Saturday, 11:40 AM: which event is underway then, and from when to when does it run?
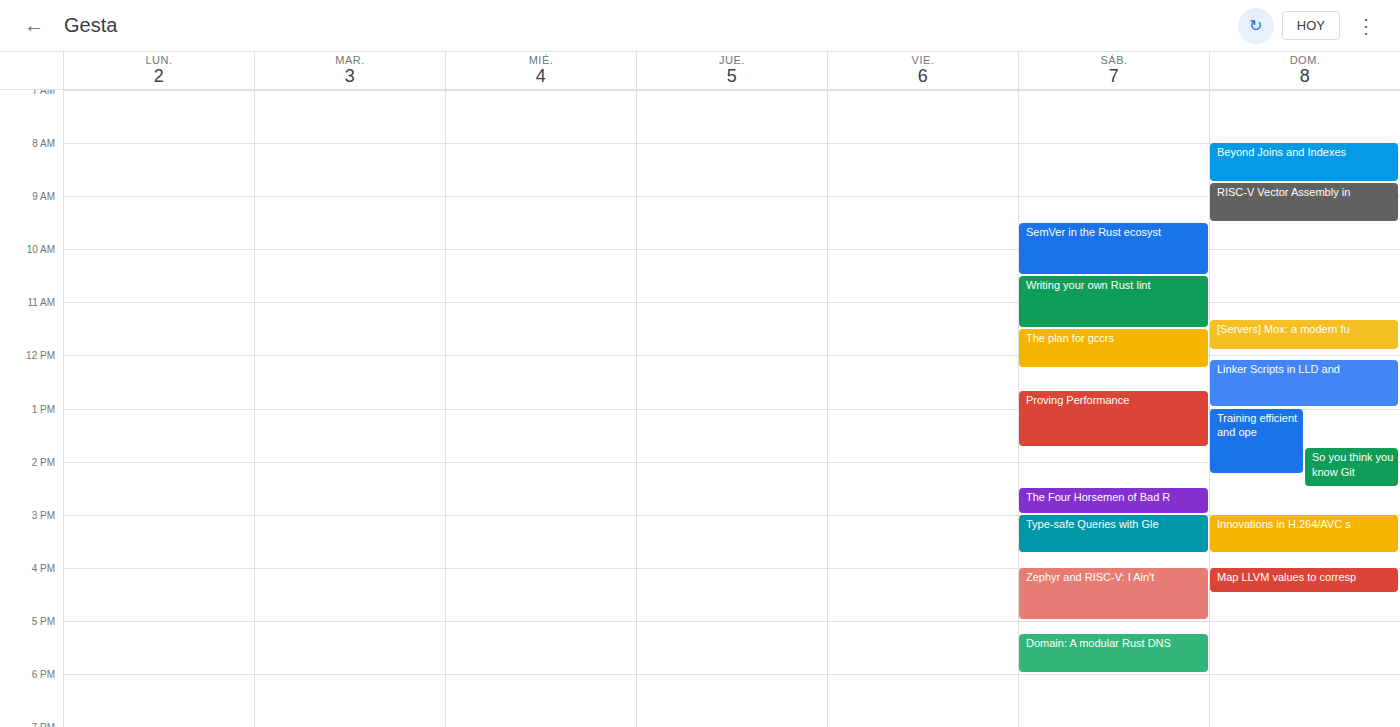
"The plan for gccrs", 11:30 AM to 12:15 PM